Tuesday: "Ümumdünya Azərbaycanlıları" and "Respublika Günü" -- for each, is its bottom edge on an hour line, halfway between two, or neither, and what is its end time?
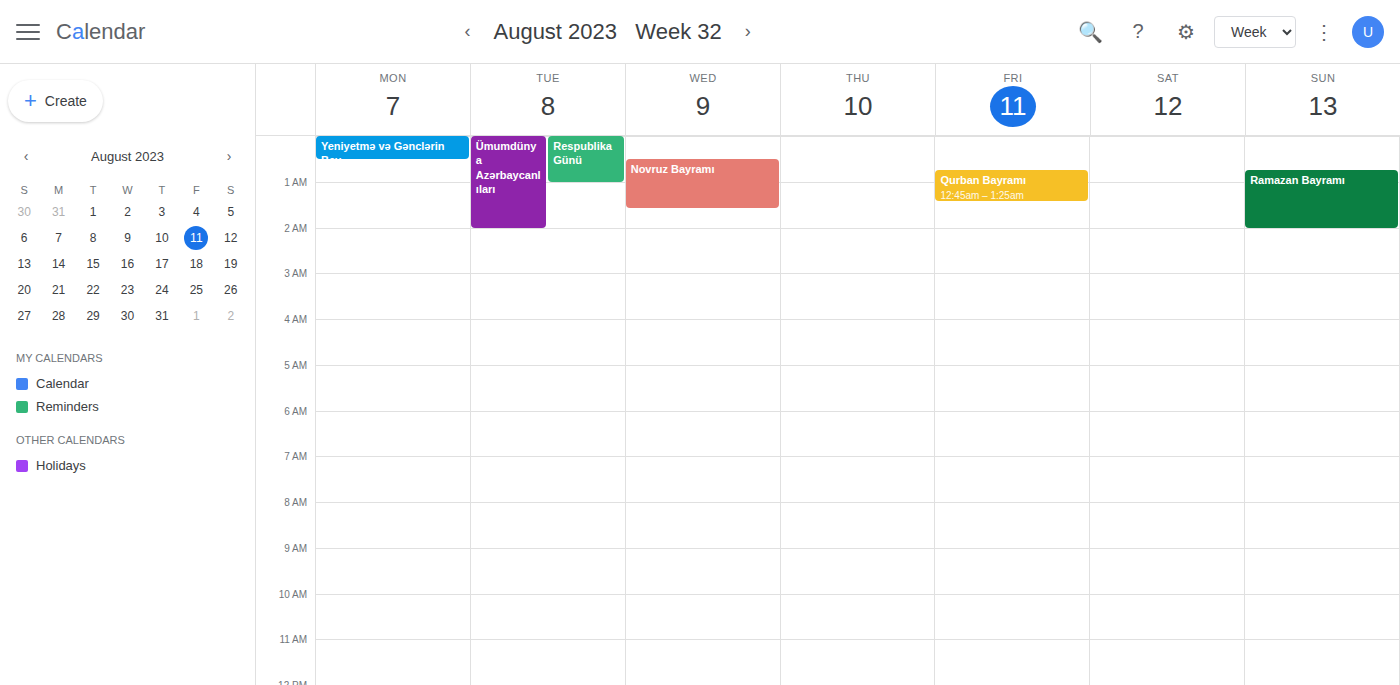
"Ümumdünya Azərbaycanlıları": 02:00, exactly on the 02:00 line. "Respublika Günü": 01:00, exactly on the 01:00 line.